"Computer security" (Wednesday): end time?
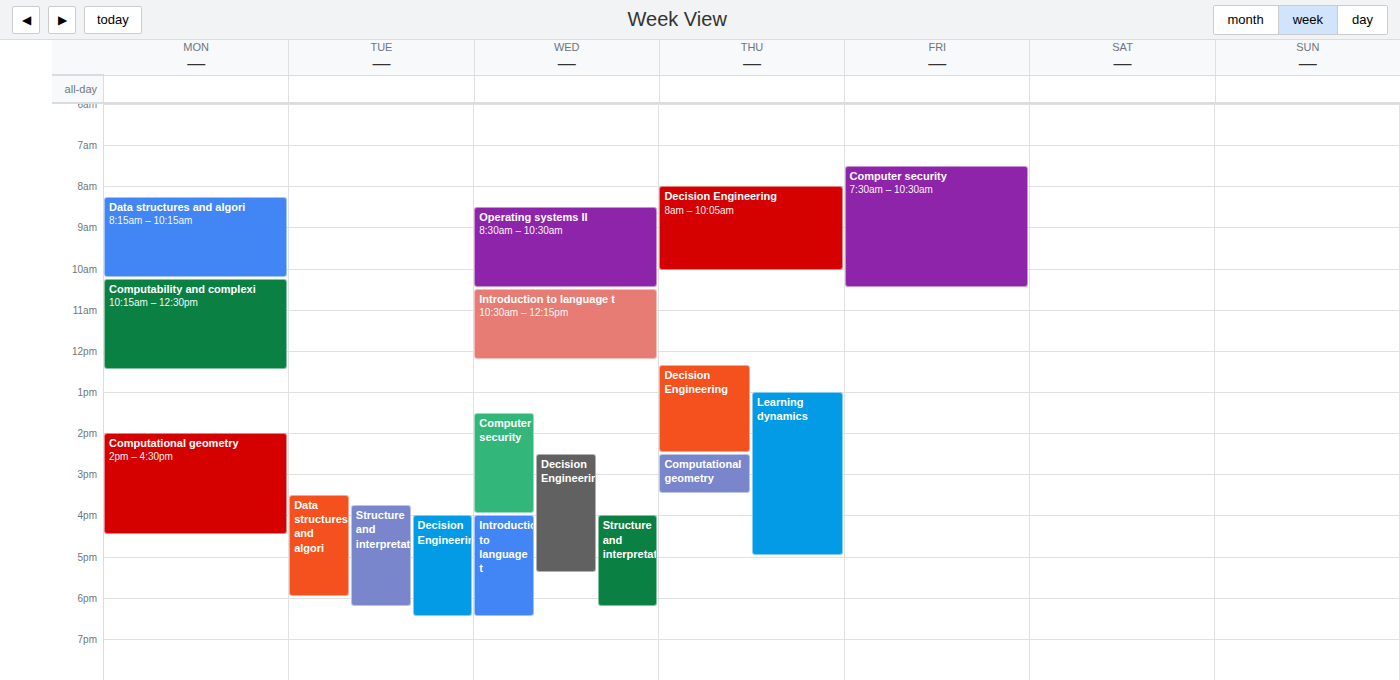
4:00 PM